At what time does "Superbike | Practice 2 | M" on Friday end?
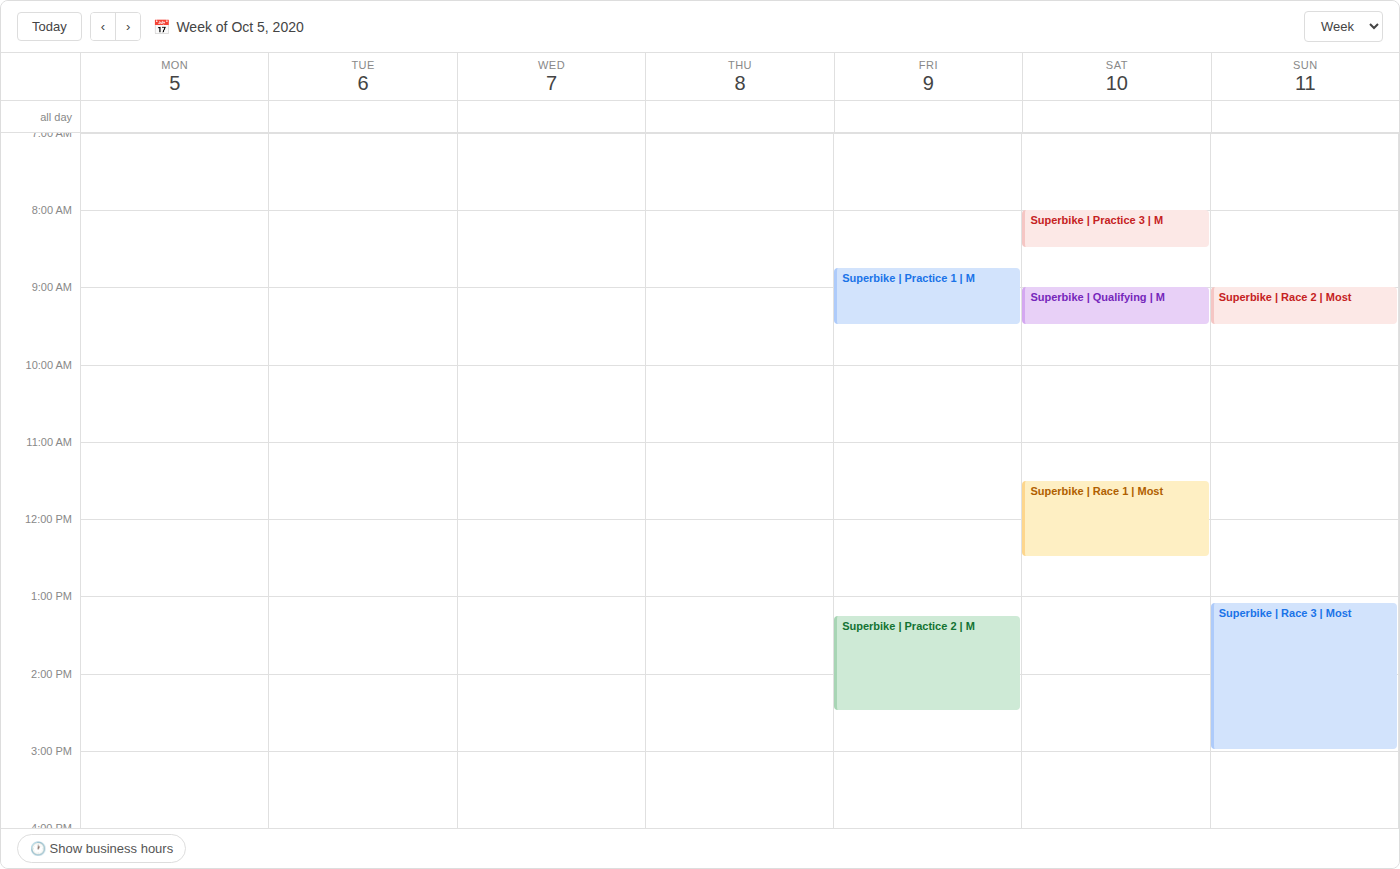
2:30 PM